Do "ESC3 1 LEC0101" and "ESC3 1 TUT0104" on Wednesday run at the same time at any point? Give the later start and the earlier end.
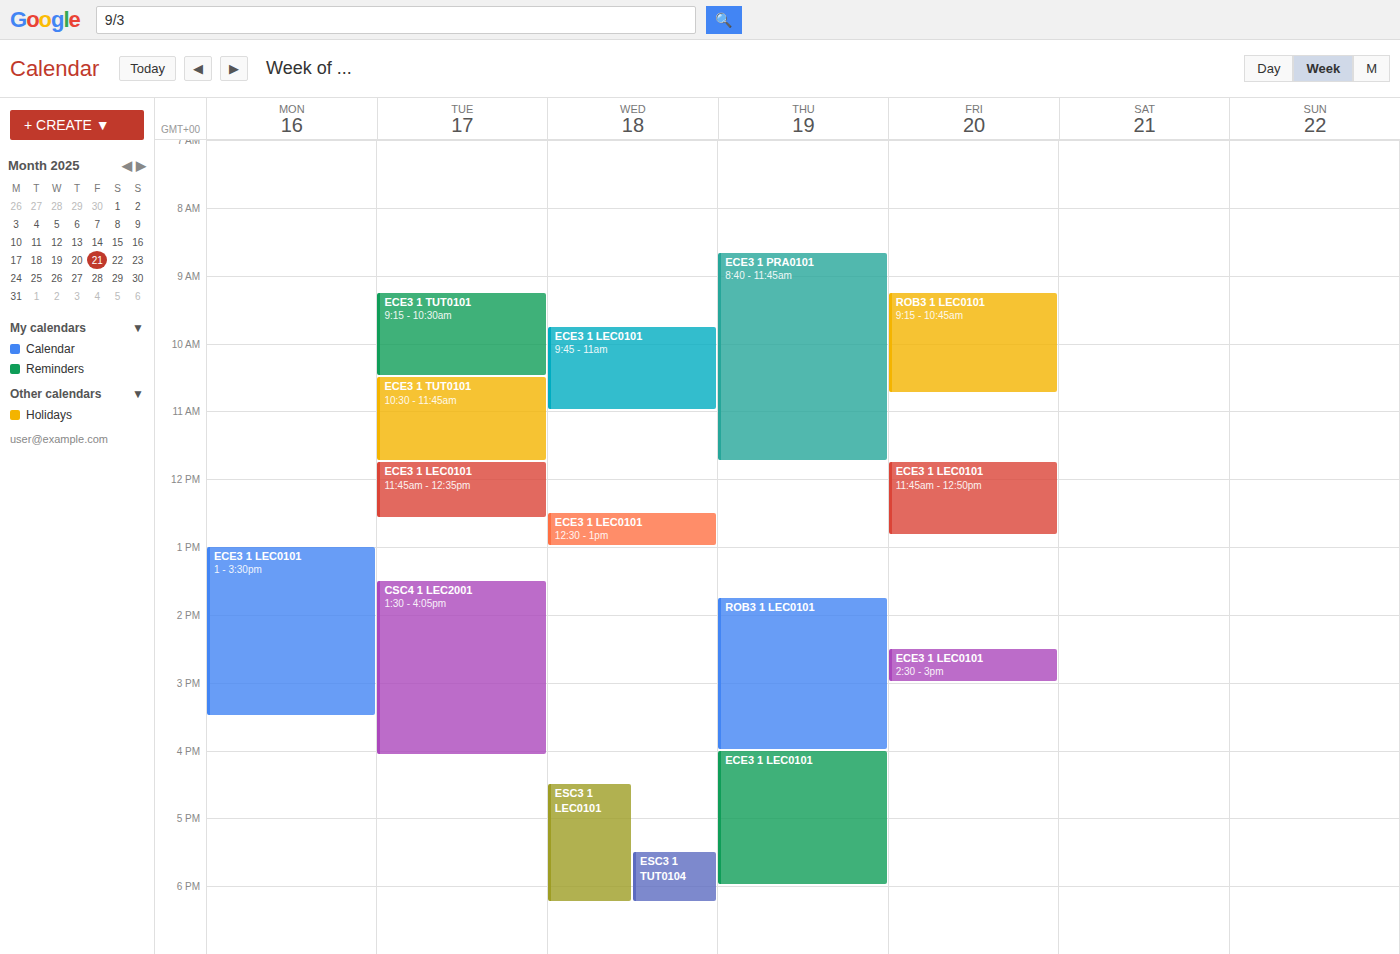
"ESC3 1 TUT0104" starts at 17:30, before "ESC3 1 LEC0101" ends at 18:15 -- they overlap.